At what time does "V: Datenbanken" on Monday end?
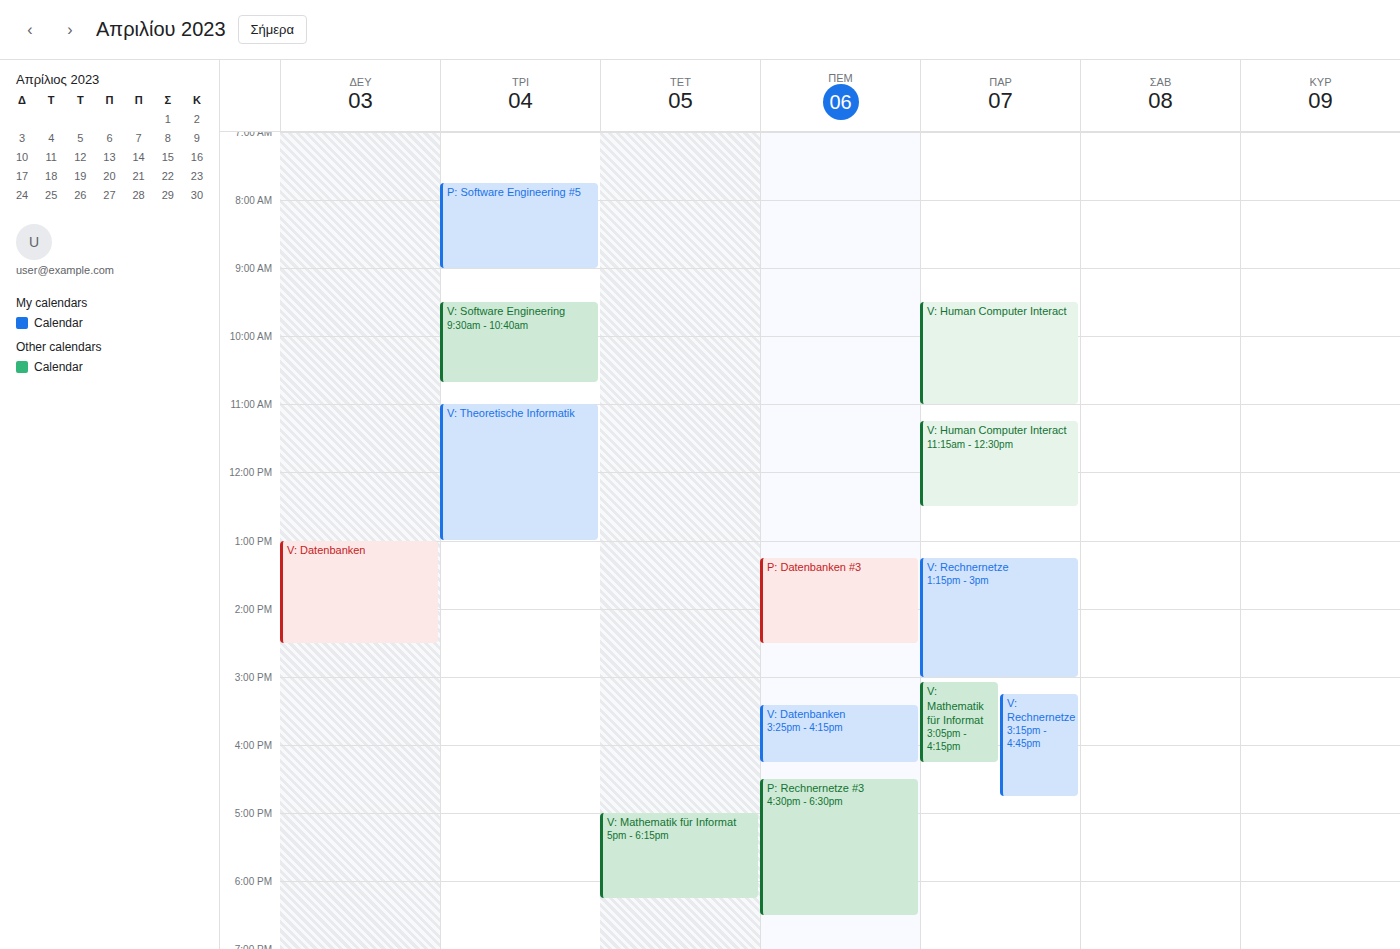
2:30 PM